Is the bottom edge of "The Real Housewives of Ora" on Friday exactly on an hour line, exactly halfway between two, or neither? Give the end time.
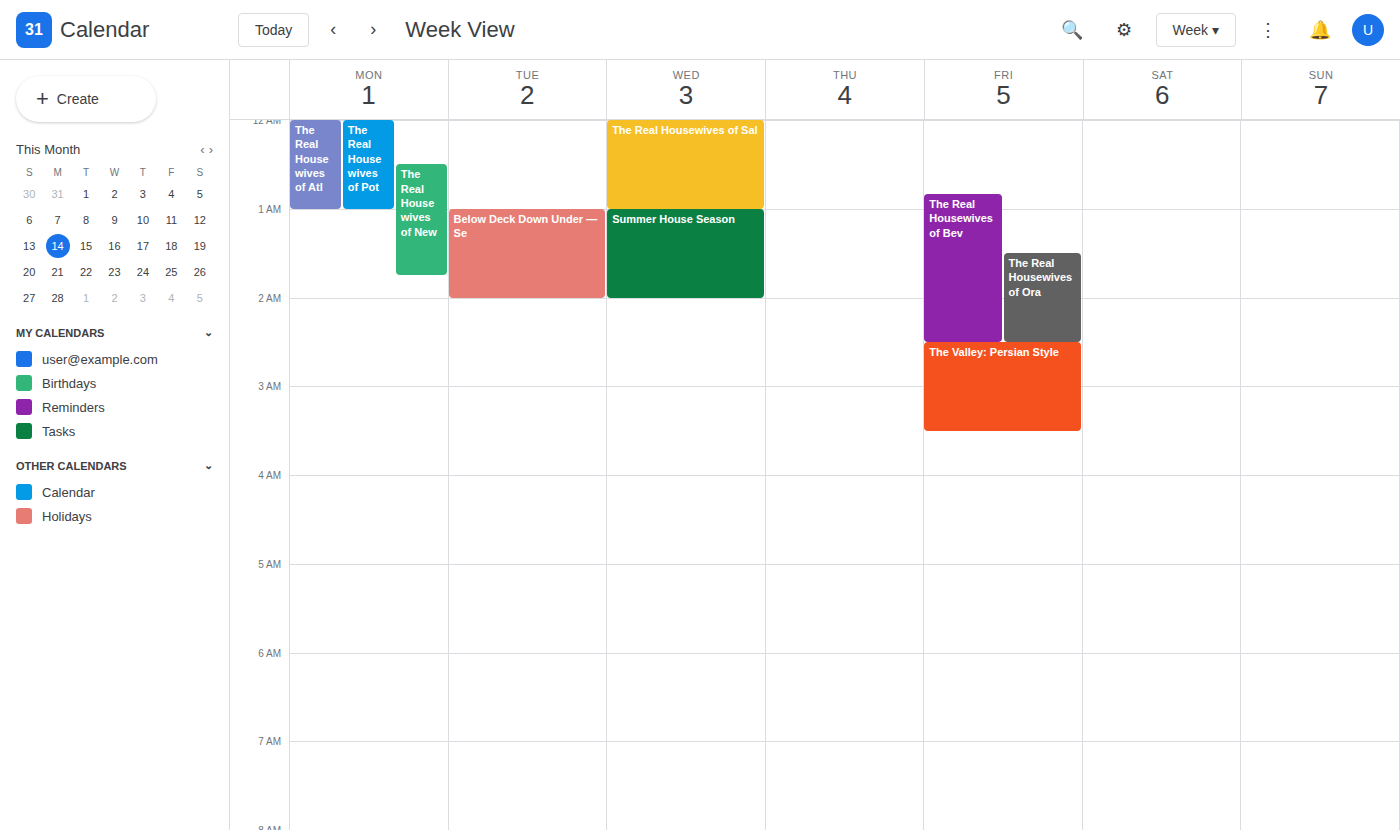
2:30 AM -- halfway between the 2 AM and 3 AM lines.